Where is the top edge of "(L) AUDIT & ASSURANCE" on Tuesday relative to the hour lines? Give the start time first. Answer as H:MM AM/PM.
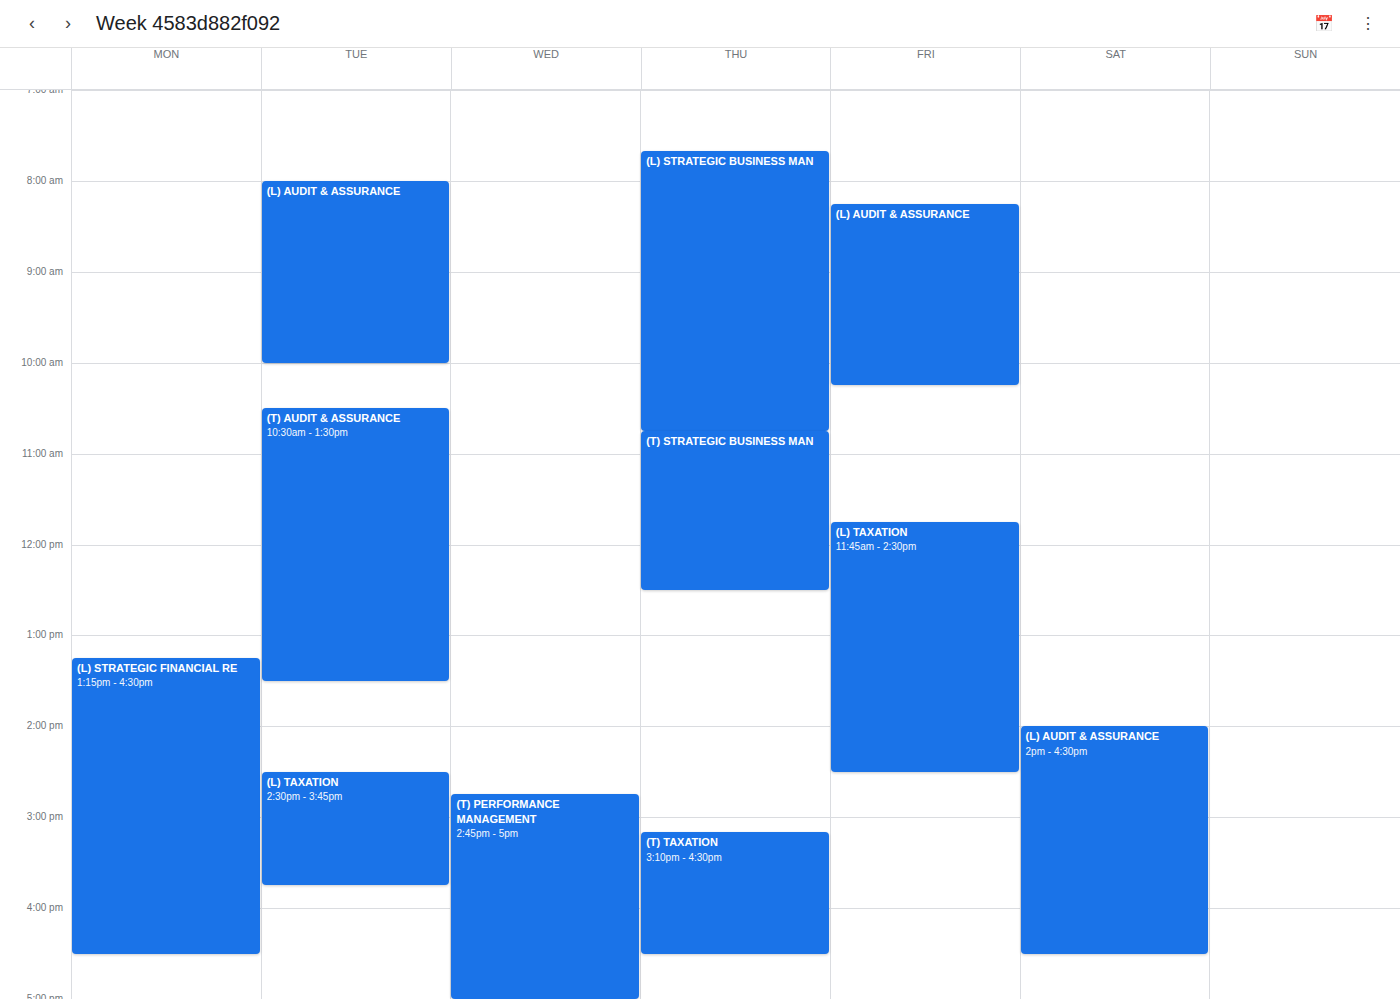
8:00 AM -- exactly on the 8 AM line.